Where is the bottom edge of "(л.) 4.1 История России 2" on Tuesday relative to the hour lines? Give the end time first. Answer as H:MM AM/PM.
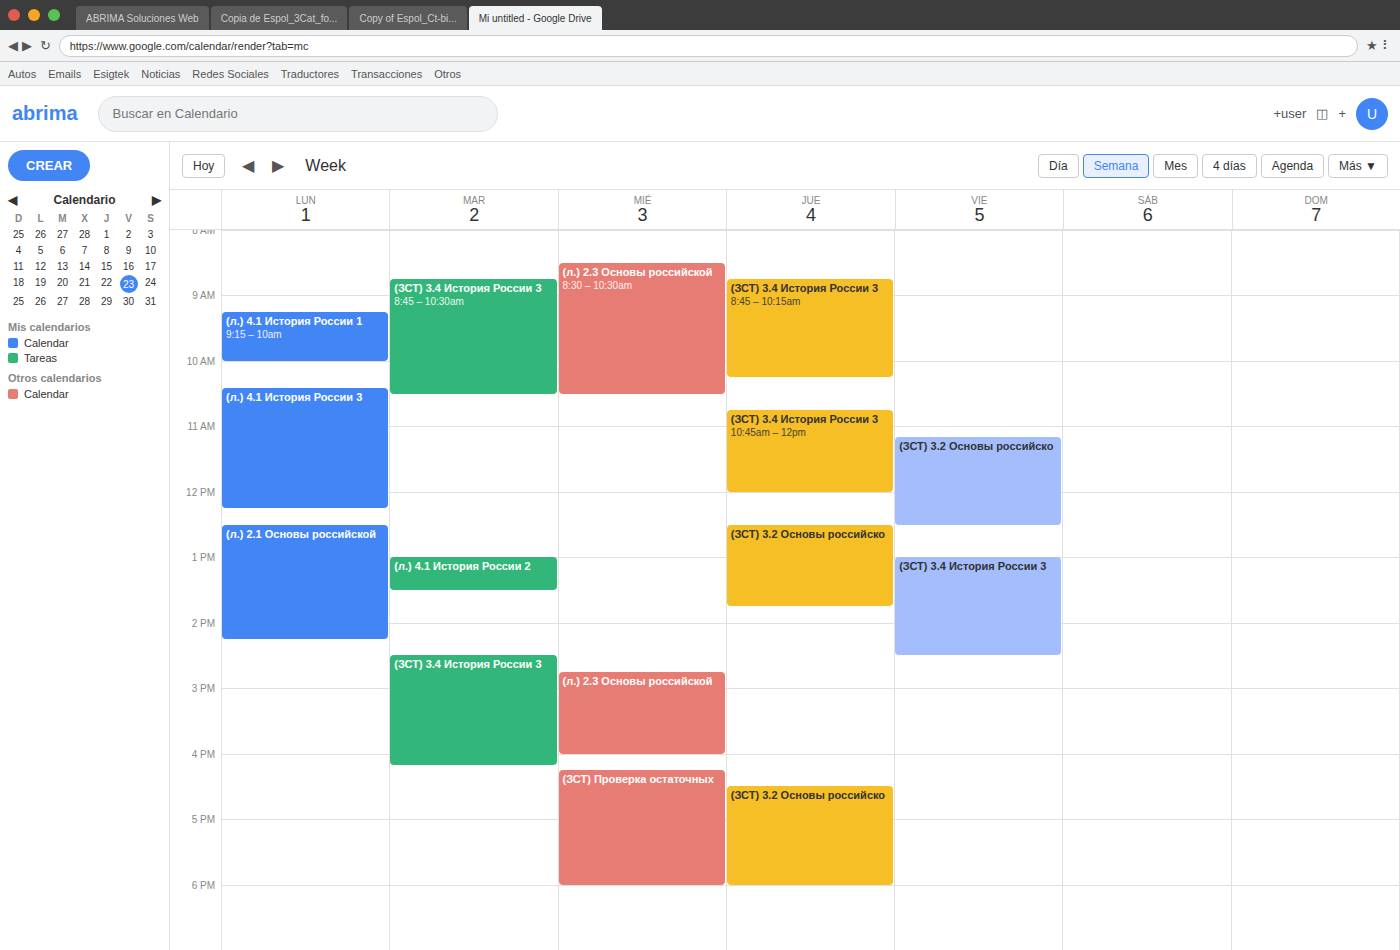
1:30 PM -- halfway between the 1 PM and 2 PM lines.